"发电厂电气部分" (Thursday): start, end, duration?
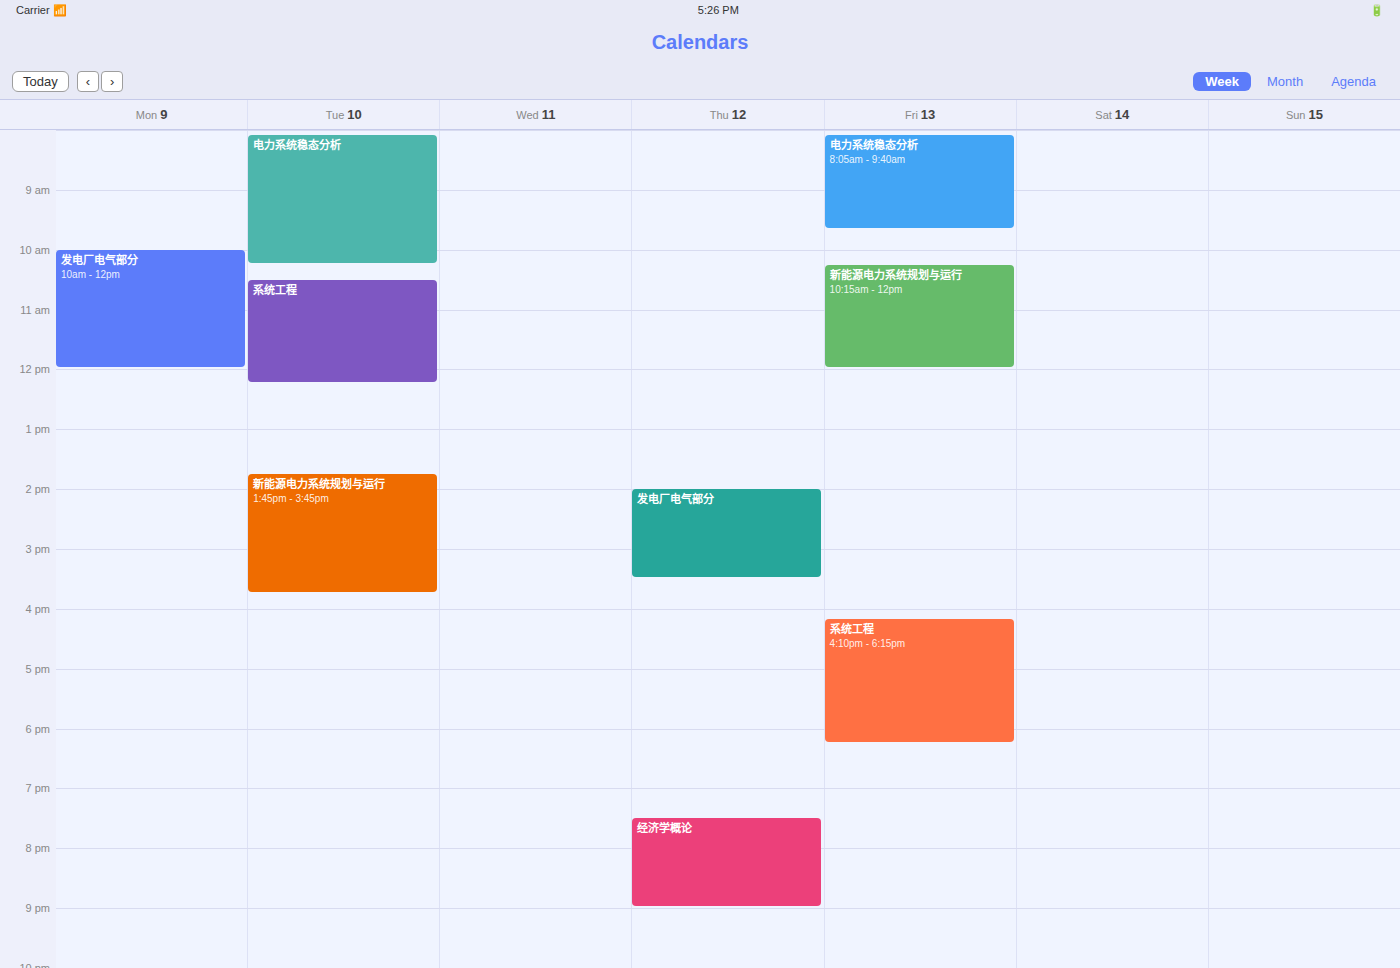
14:00 to 15:30, 1 hour 30 minutes